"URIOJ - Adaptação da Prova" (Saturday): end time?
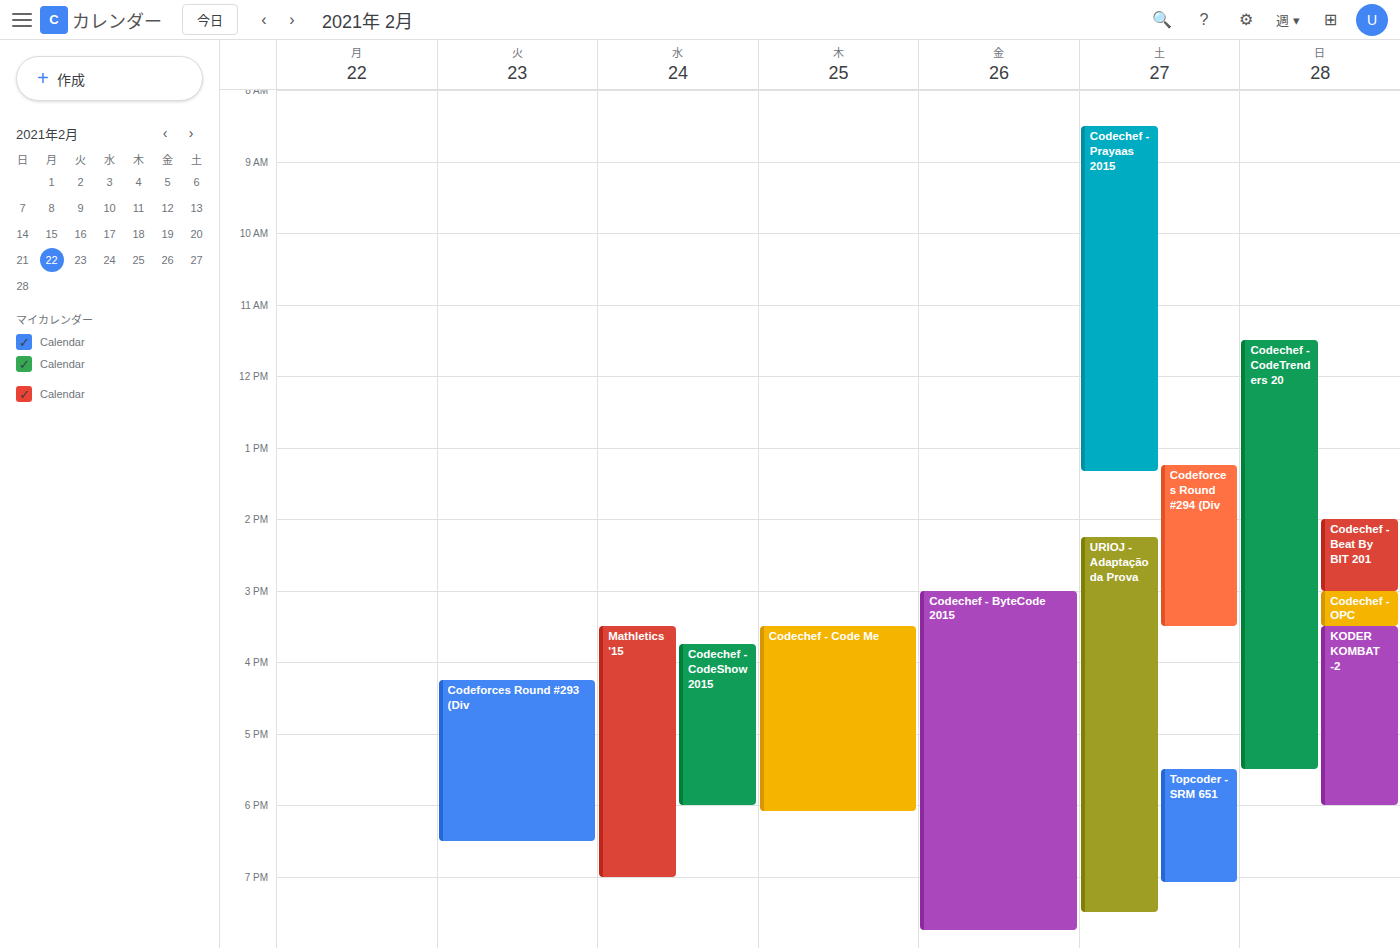
7:30 PM